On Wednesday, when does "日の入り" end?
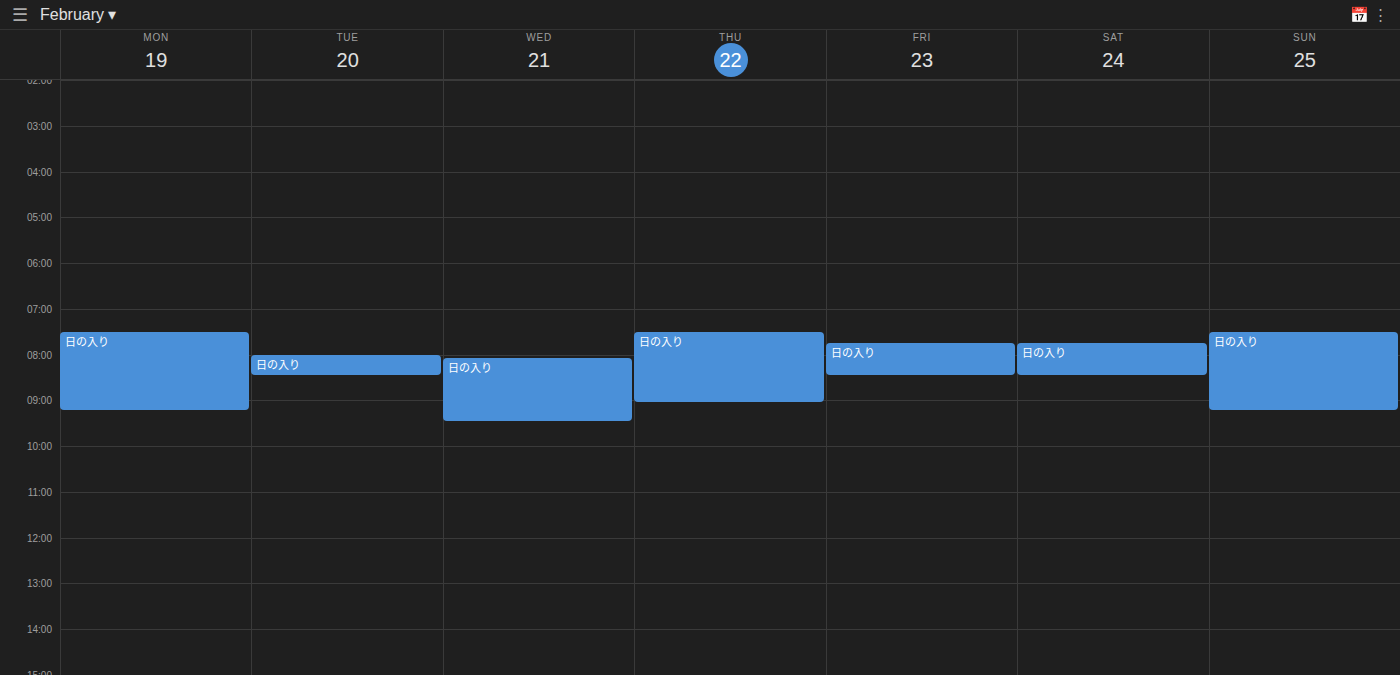
9:30 AM